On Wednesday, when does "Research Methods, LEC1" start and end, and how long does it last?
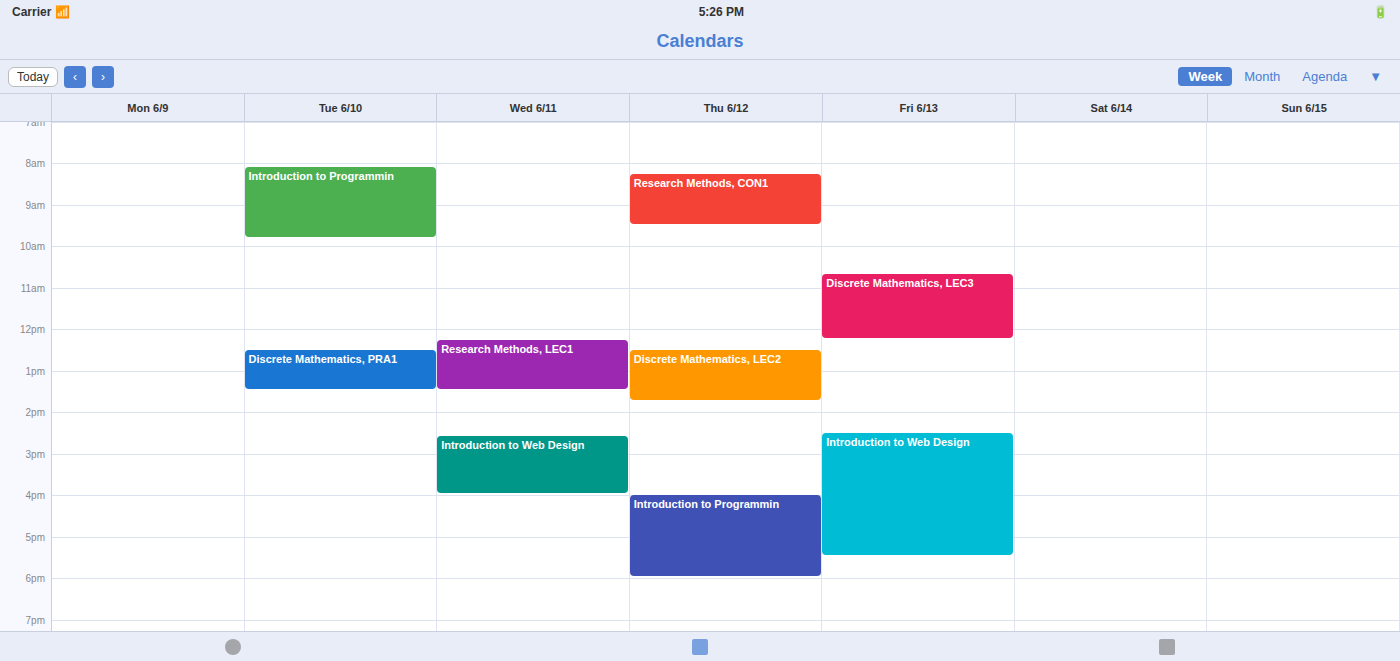
12:15 PM to 1:30 PM, 1 hour 15 minutes